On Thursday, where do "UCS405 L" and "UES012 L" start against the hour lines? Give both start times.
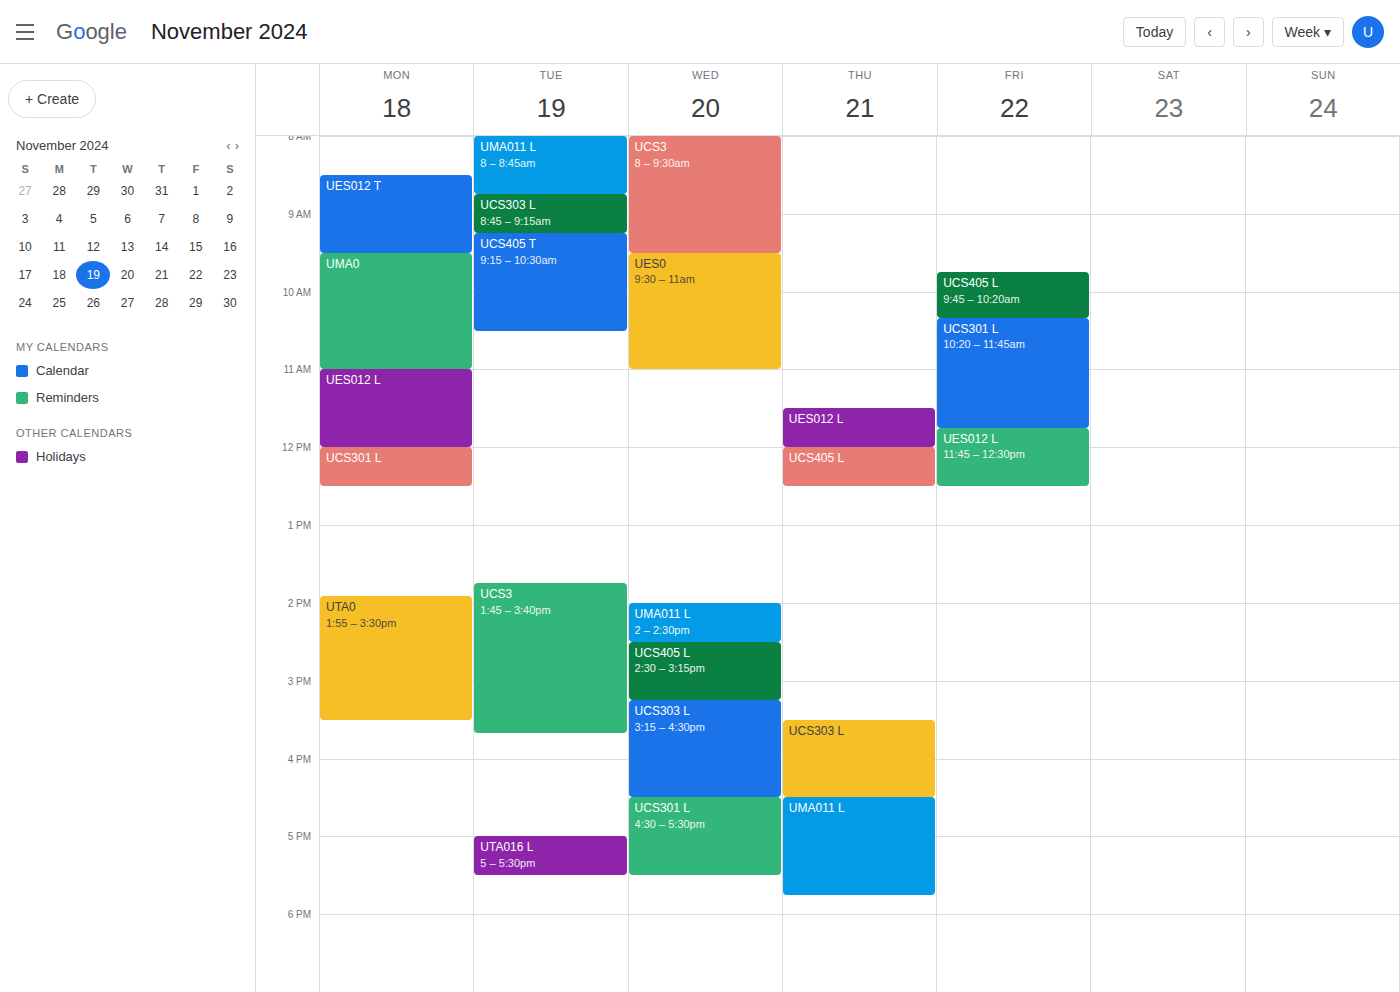
"UCS405 L": 12:00 PM, exactly on the 12 PM line. "UES012 L": 11:30 AM, halfway between the 11 AM and 12 PM lines.